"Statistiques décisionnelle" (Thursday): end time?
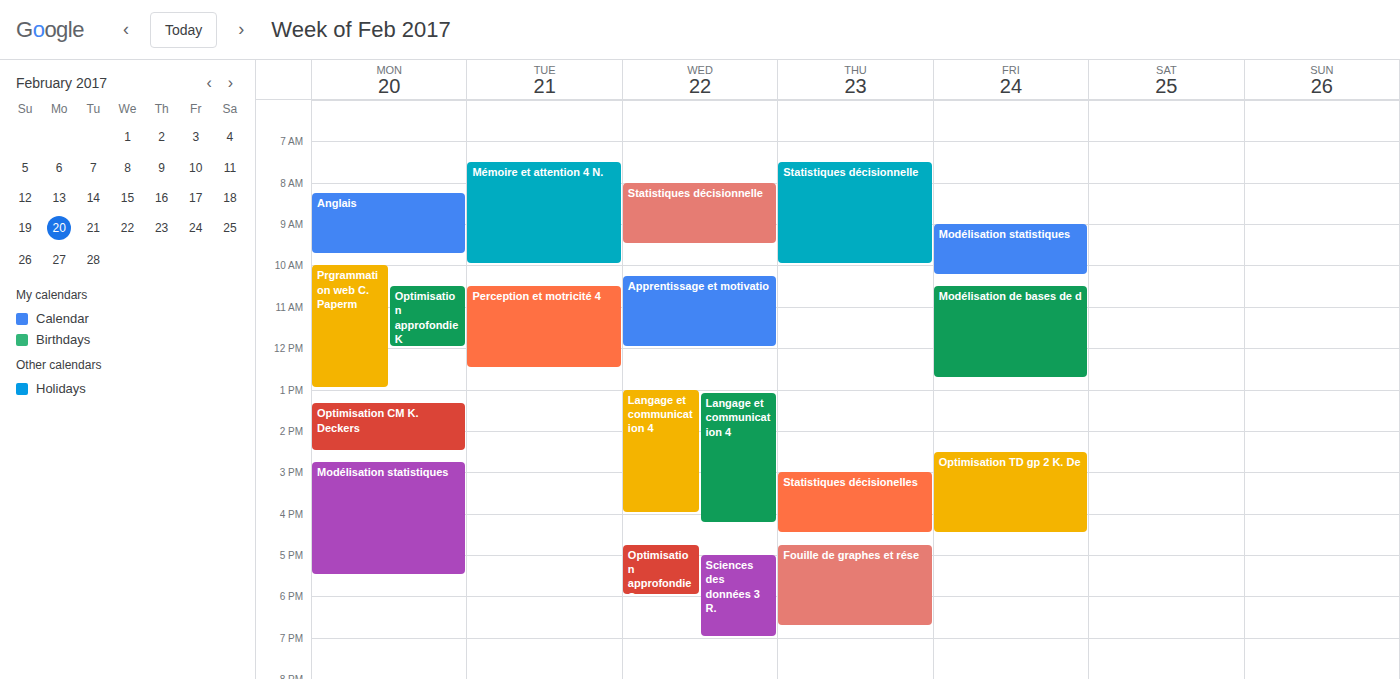
10:00 AM